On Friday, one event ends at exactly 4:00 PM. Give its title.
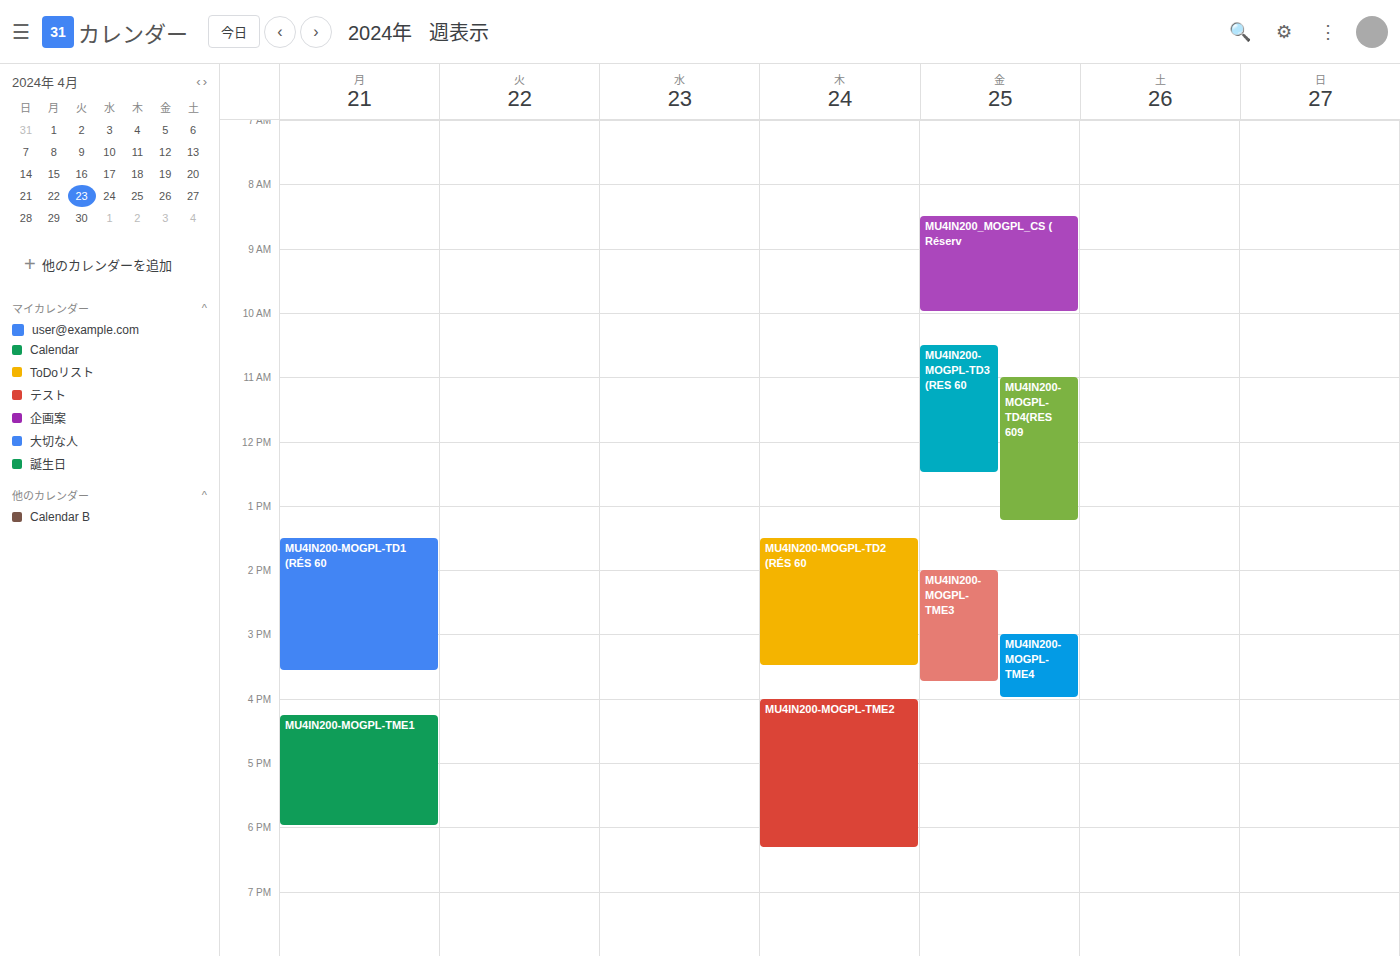
"MU4IN200-MOGPL-TME4"